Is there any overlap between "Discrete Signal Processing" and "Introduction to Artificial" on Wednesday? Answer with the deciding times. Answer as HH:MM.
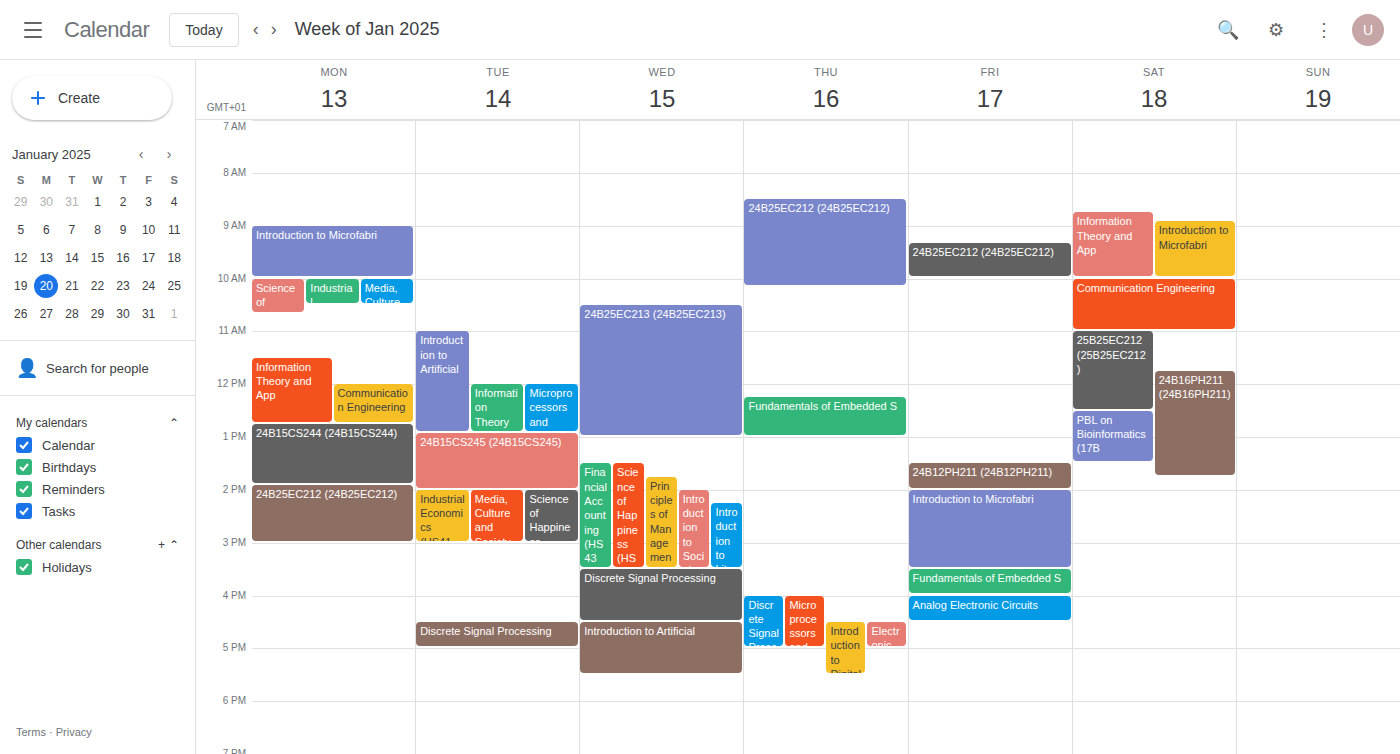
"Discrete Signal Processing" ends at 16:30, exactly when "Introduction to Artificial" starts -- they touch but do not overlap.